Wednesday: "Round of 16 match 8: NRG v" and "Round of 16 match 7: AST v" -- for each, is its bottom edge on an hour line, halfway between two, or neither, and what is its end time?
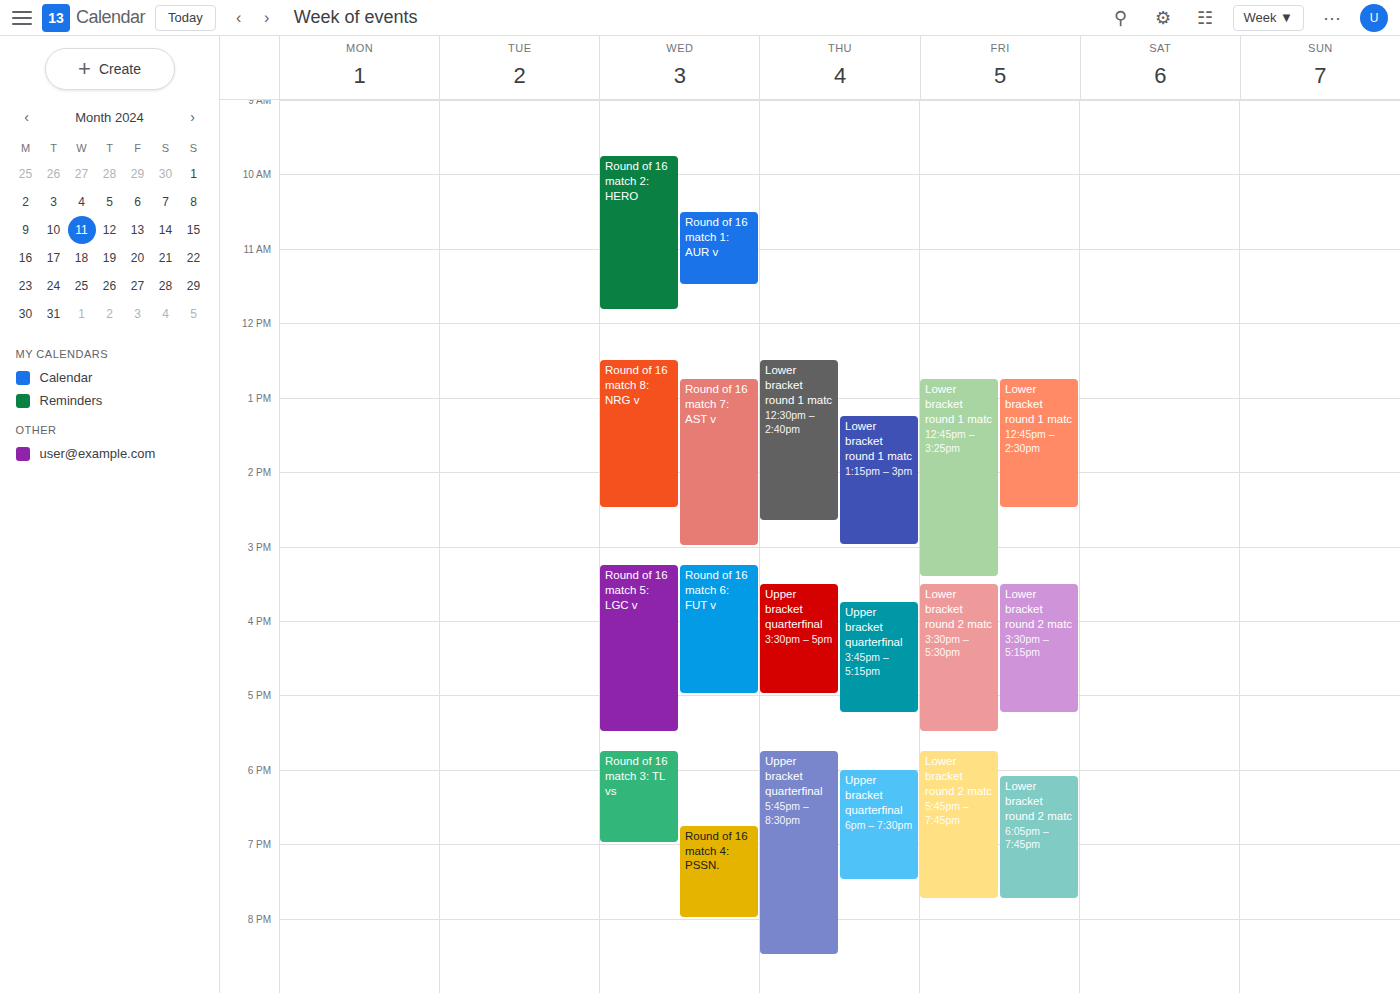
"Round of 16 match 8: NRG v": 2:30 PM, halfway between the 2 PM and 3 PM lines. "Round of 16 match 7: AST v": 3:00 PM, exactly on the 3 PM line.